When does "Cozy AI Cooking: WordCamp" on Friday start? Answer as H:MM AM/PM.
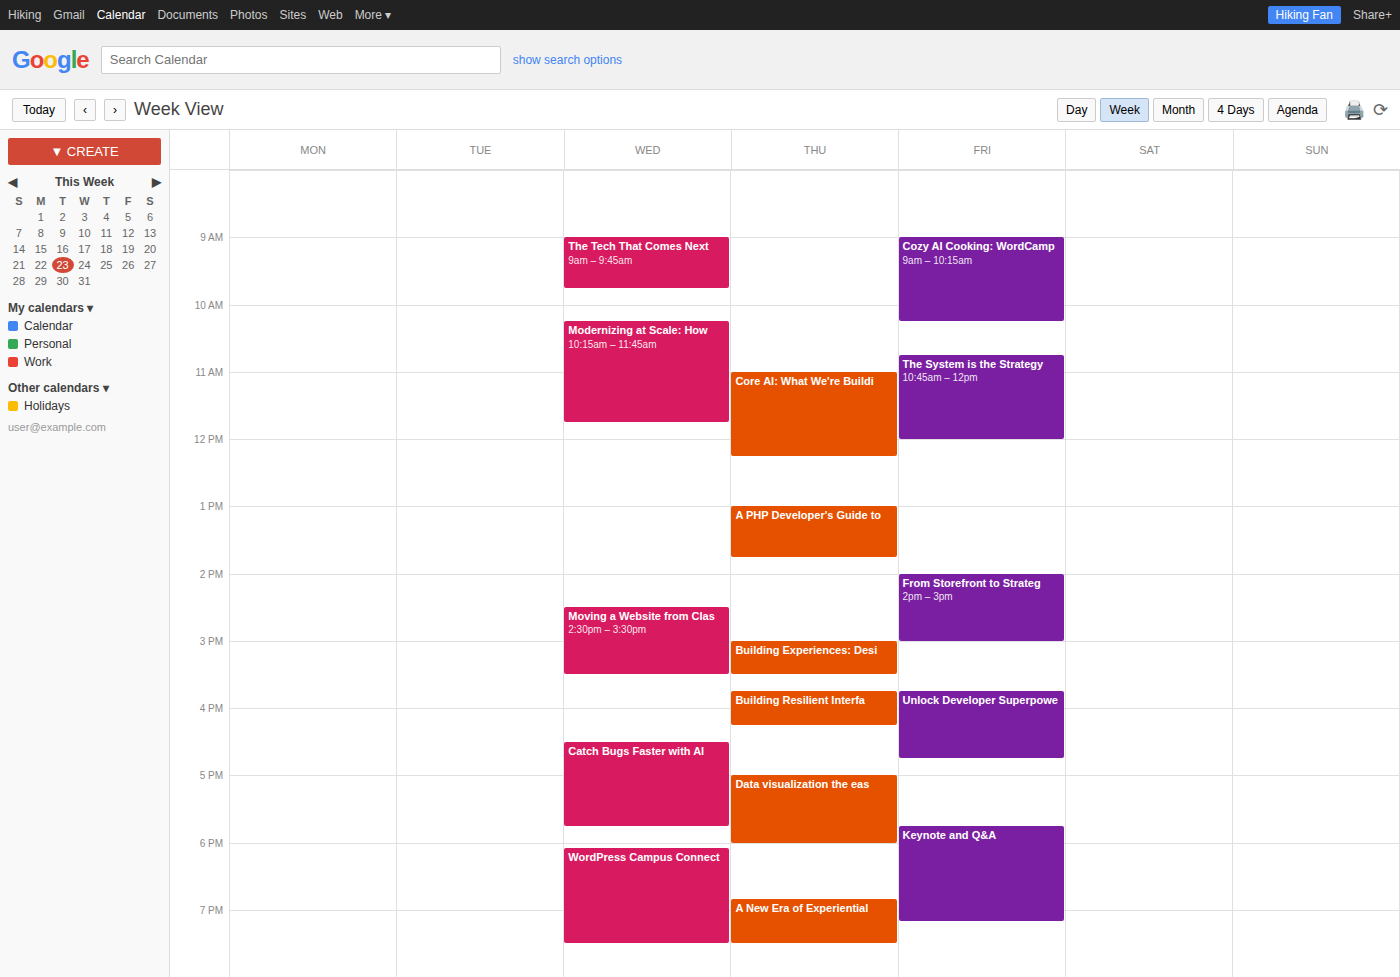
9:00 AM